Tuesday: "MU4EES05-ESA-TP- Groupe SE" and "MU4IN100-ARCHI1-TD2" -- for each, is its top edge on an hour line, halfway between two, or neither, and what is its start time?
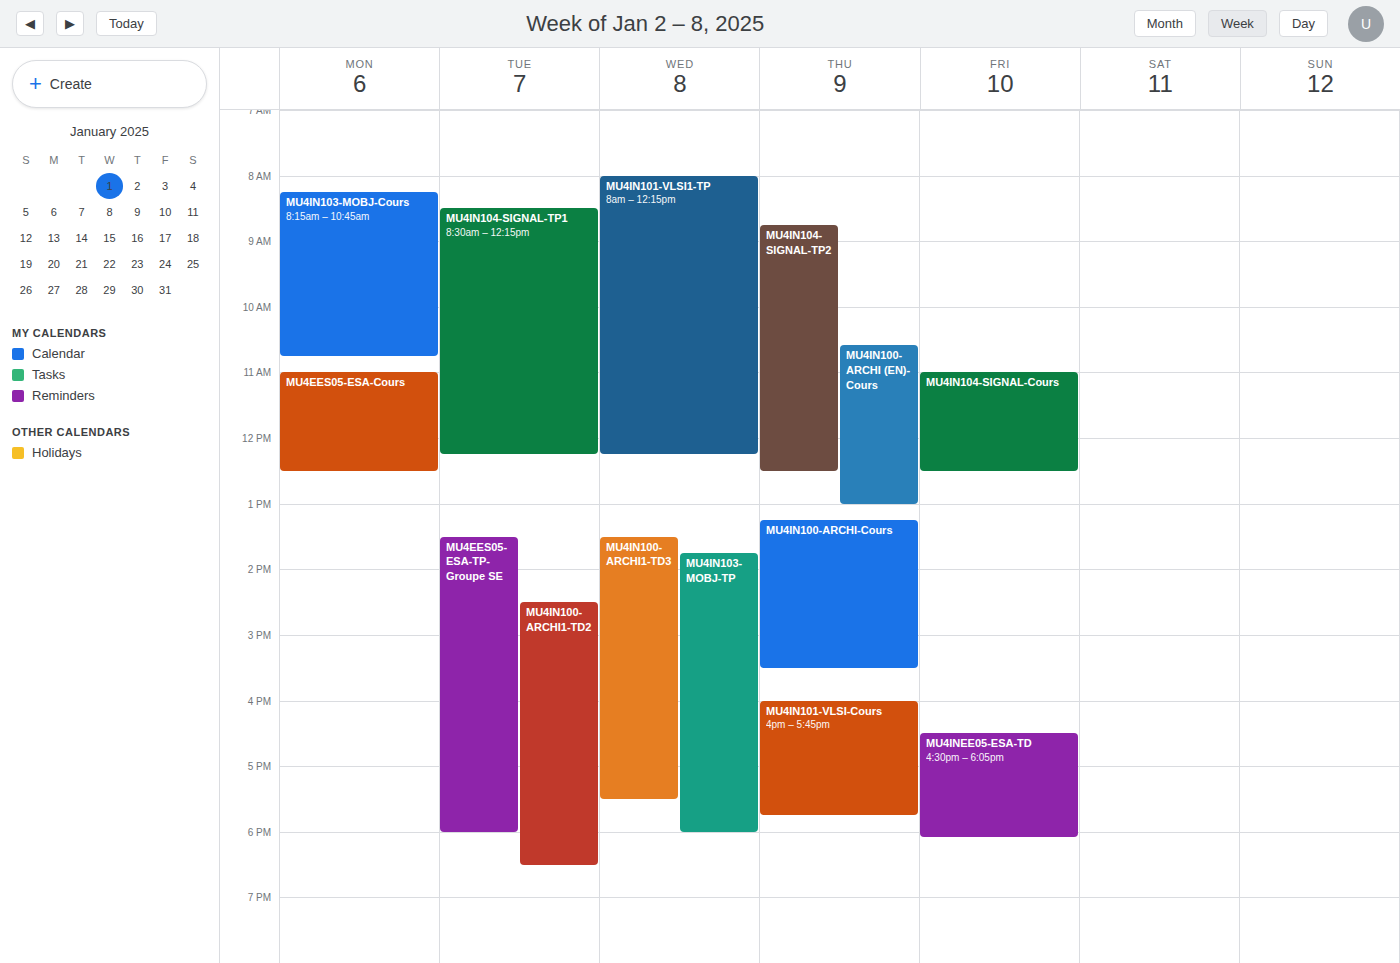
"MU4EES05-ESA-TP- Groupe SE": 13:30, halfway between the 13:00 and 14:00 lines. "MU4IN100-ARCHI1-TD2": 14:30, halfway between the 14:00 and 15:00 lines.